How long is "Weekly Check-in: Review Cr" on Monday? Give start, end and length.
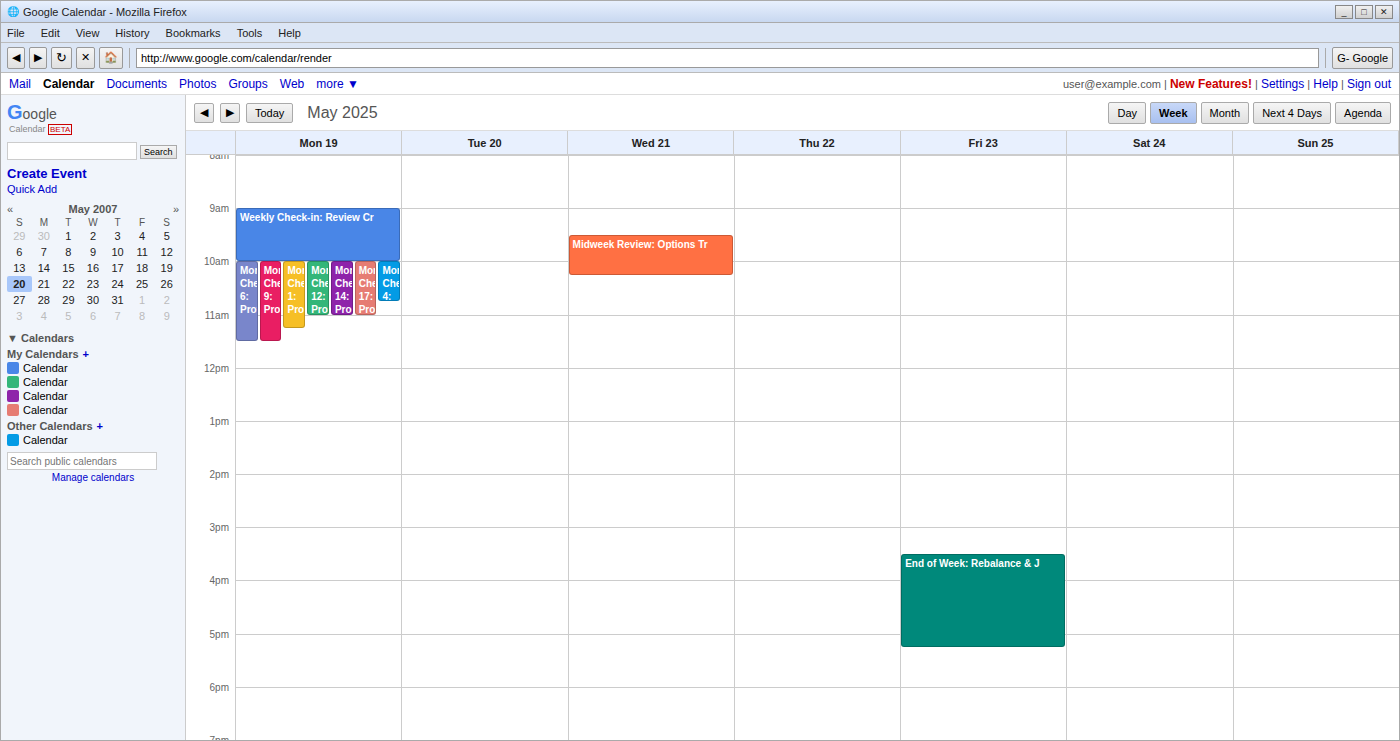
9:00 AM to 10:00 AM, 1 hour